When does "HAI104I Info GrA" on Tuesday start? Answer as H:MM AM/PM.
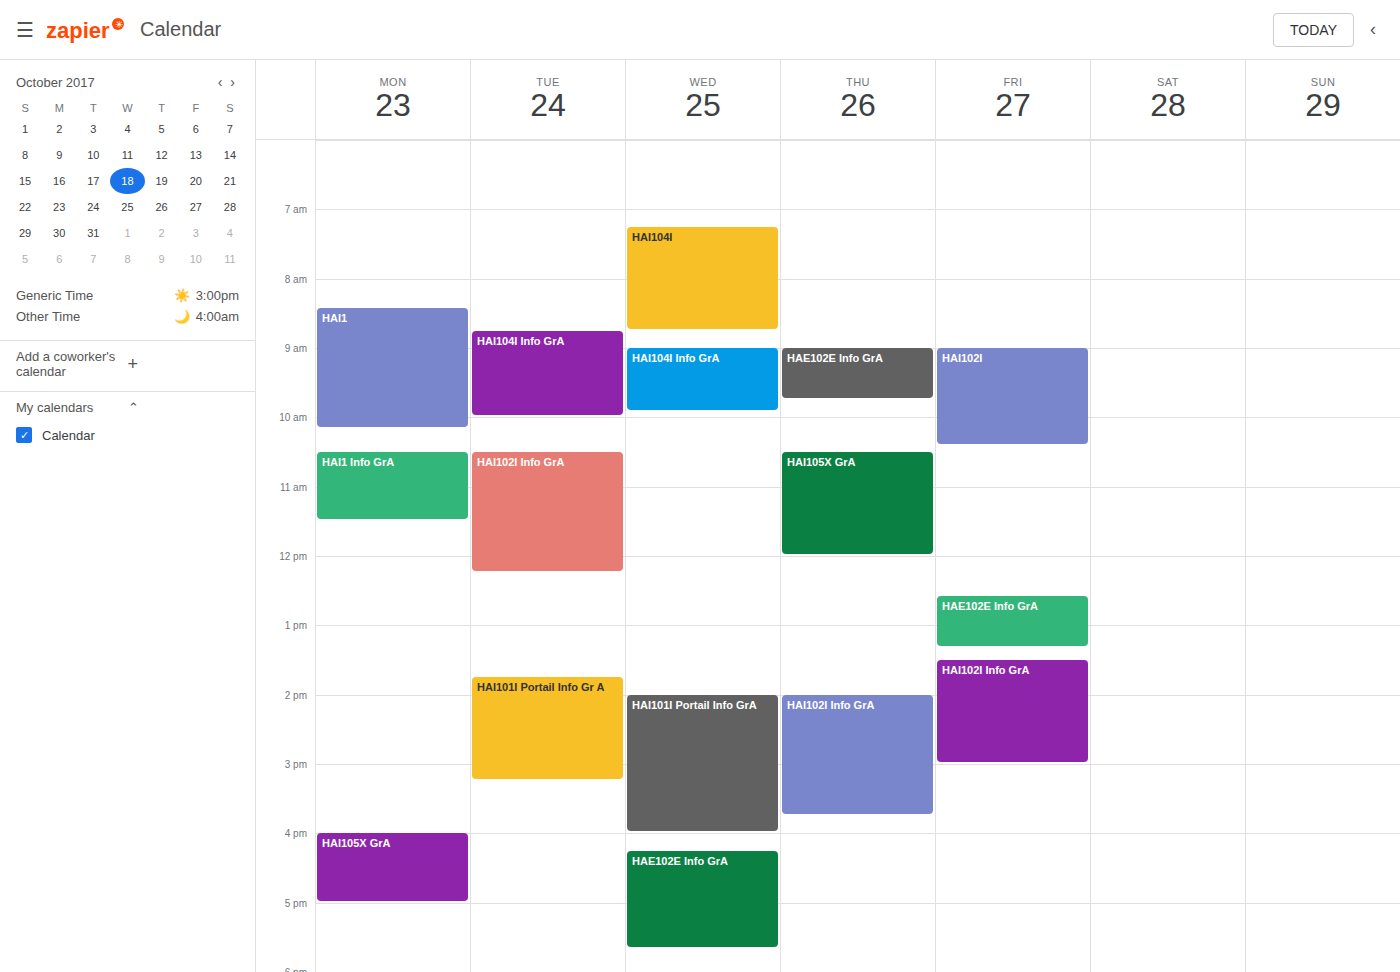
8:45 AM